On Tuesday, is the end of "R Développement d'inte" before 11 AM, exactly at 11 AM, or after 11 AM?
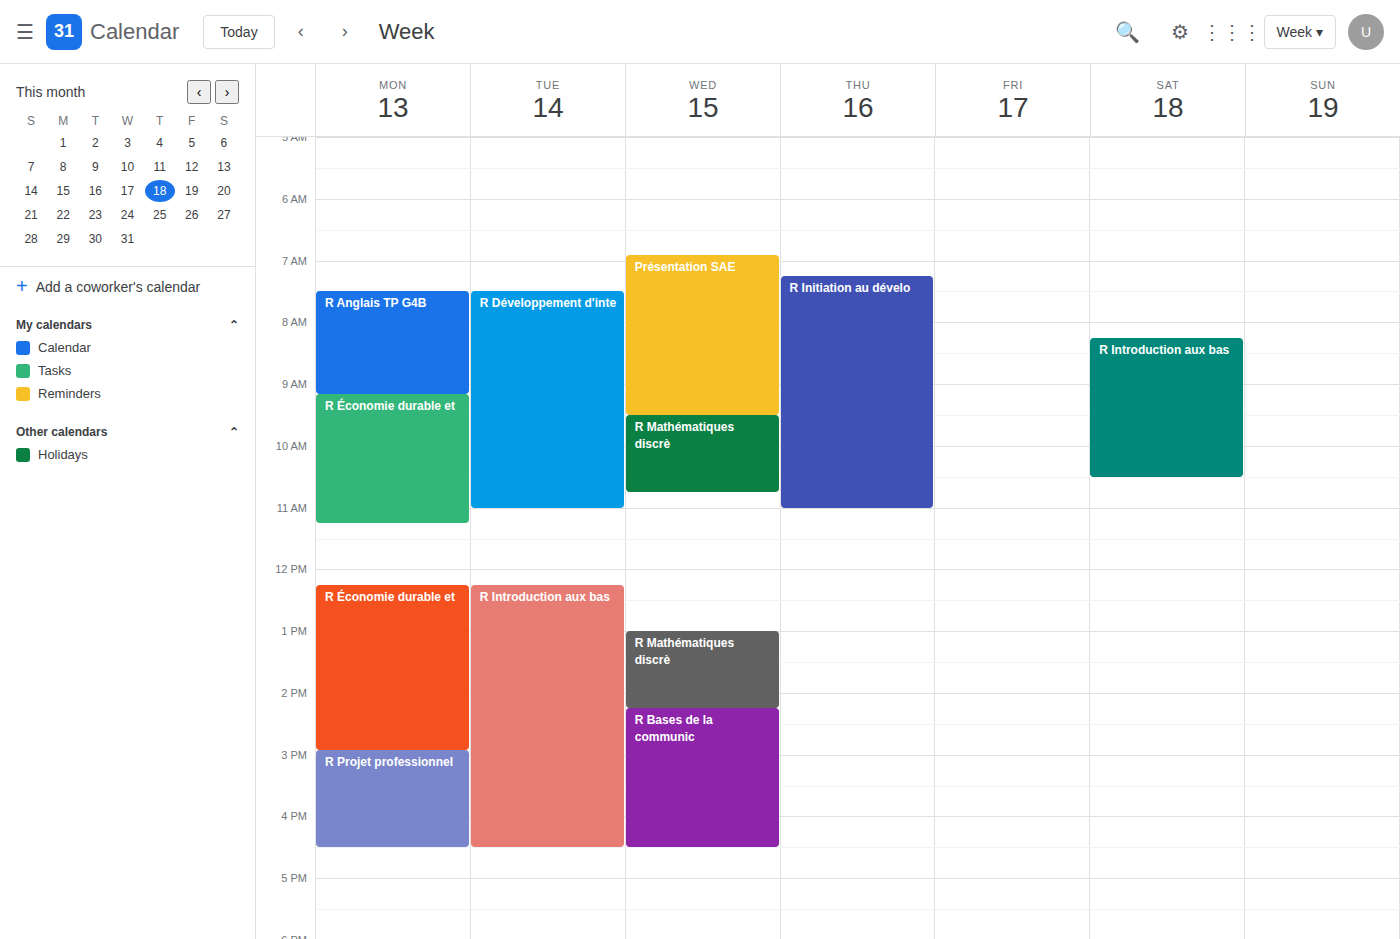
11:00 AM -- exactly at 11 AM, on the 11 AM line.